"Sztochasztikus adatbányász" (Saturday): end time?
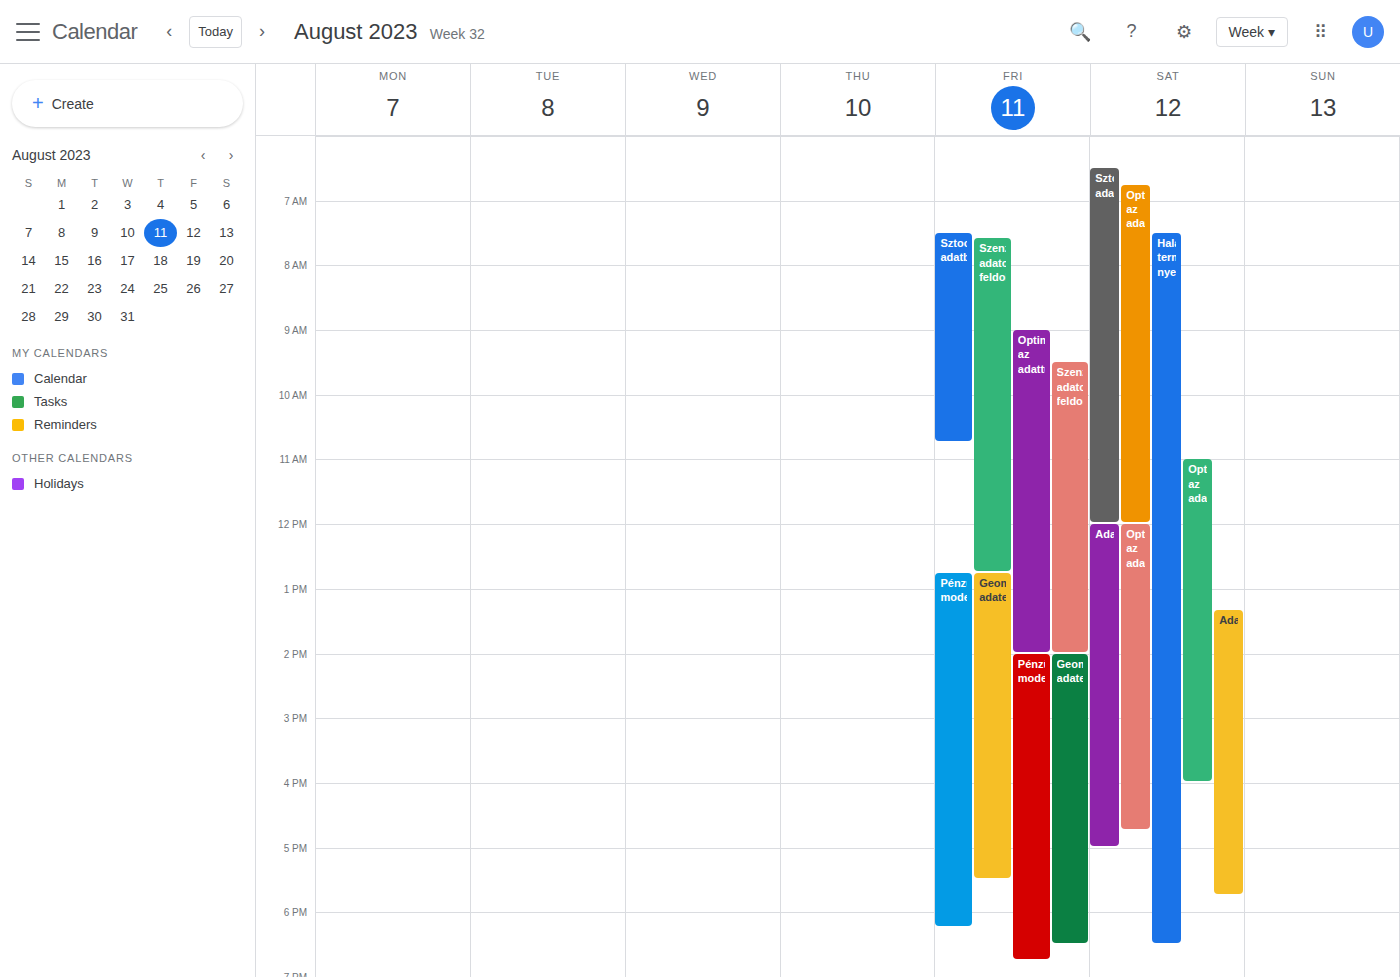
12:00